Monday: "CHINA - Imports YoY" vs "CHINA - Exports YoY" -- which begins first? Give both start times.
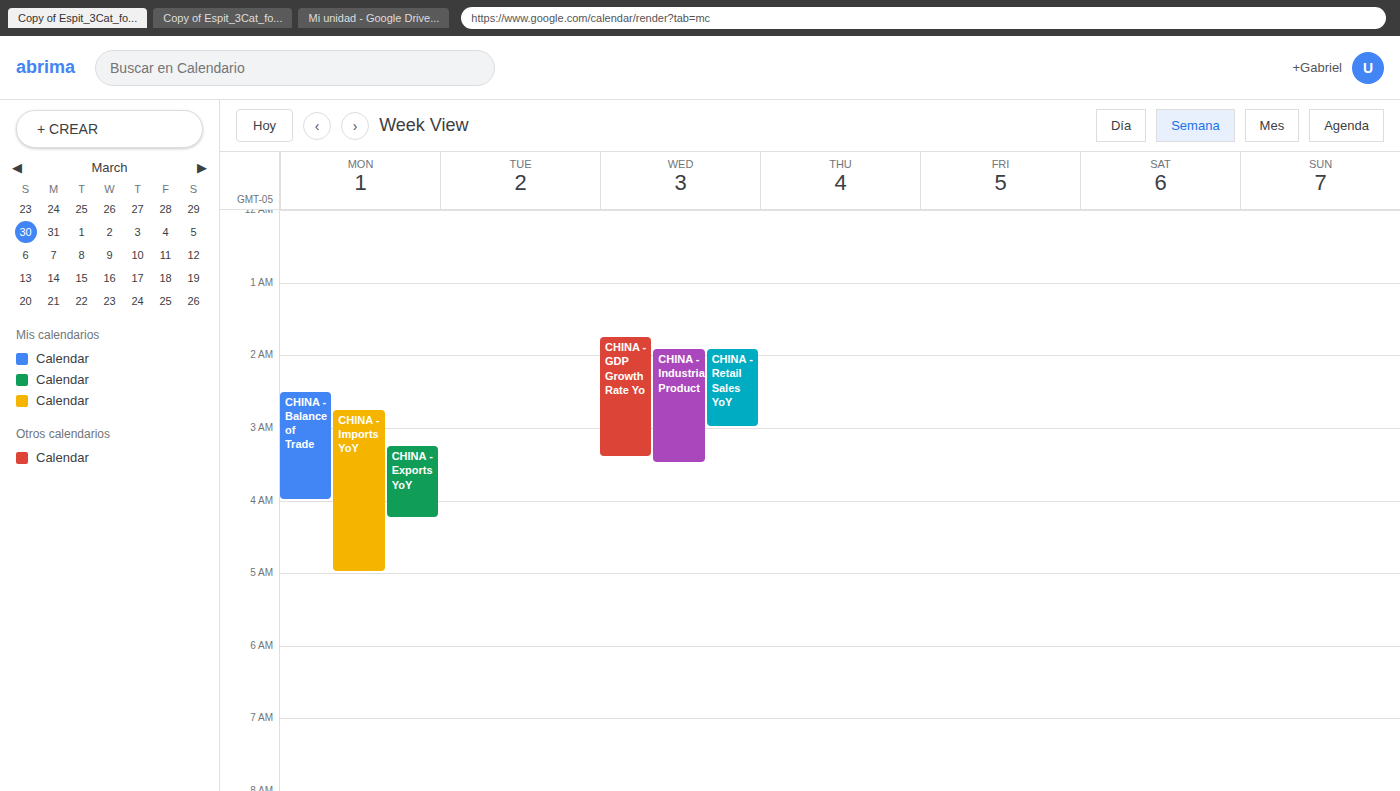
"CHINA - Imports YoY" 02:45; "CHINA - Exports YoY" 03:15.